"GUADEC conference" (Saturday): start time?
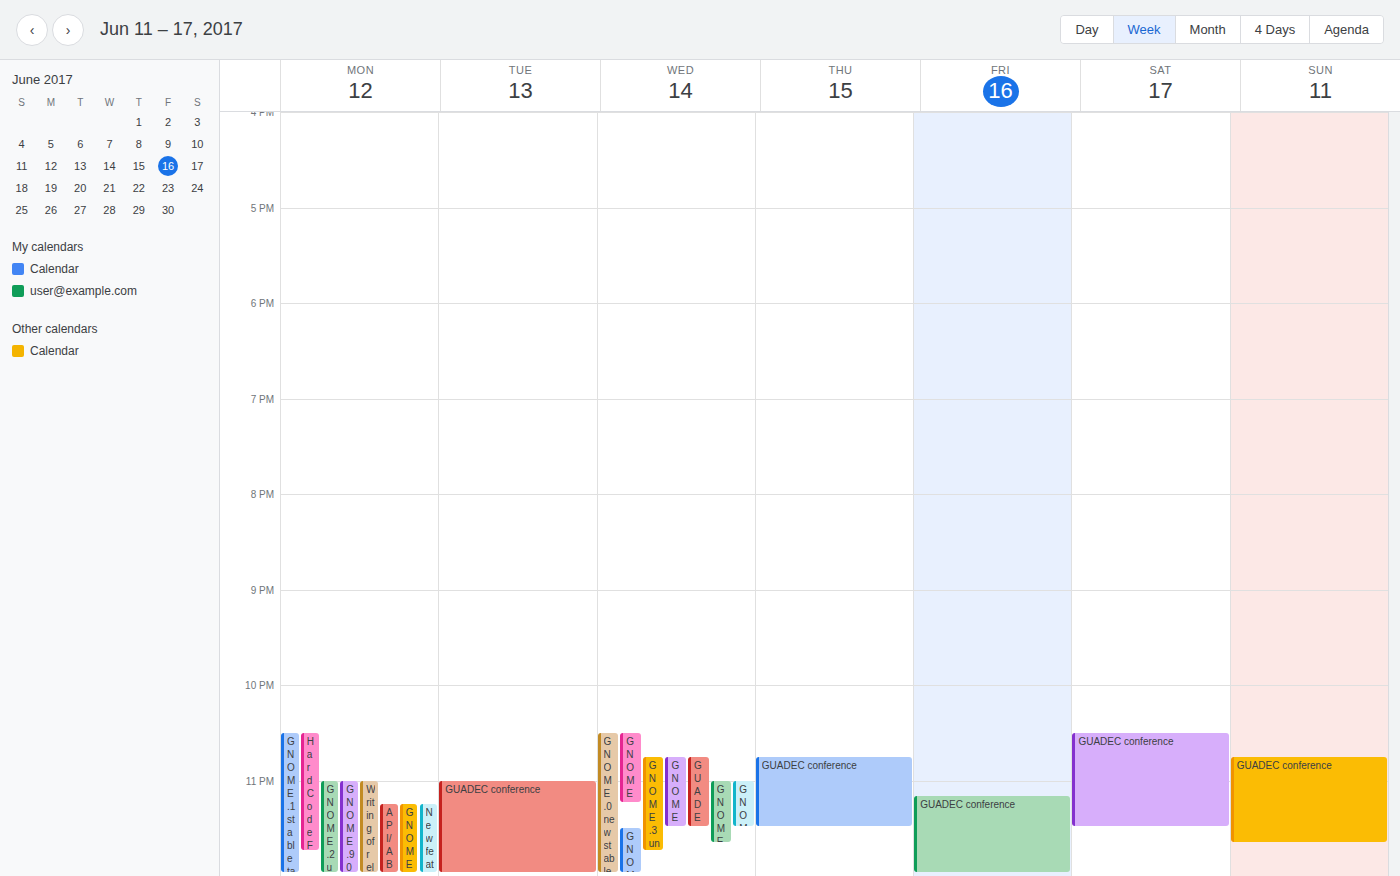
10:30 PM